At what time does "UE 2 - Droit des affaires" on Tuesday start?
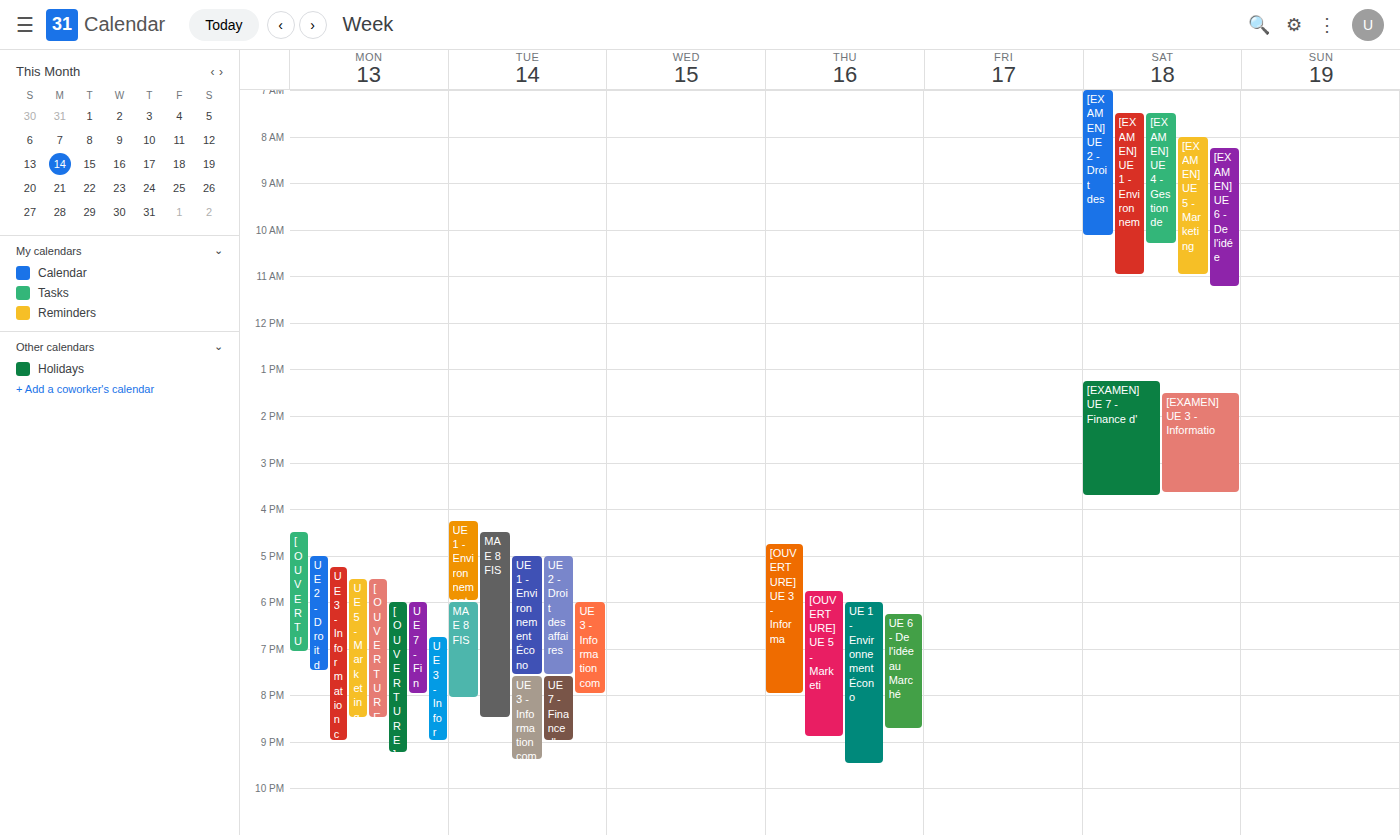
5:00 PM